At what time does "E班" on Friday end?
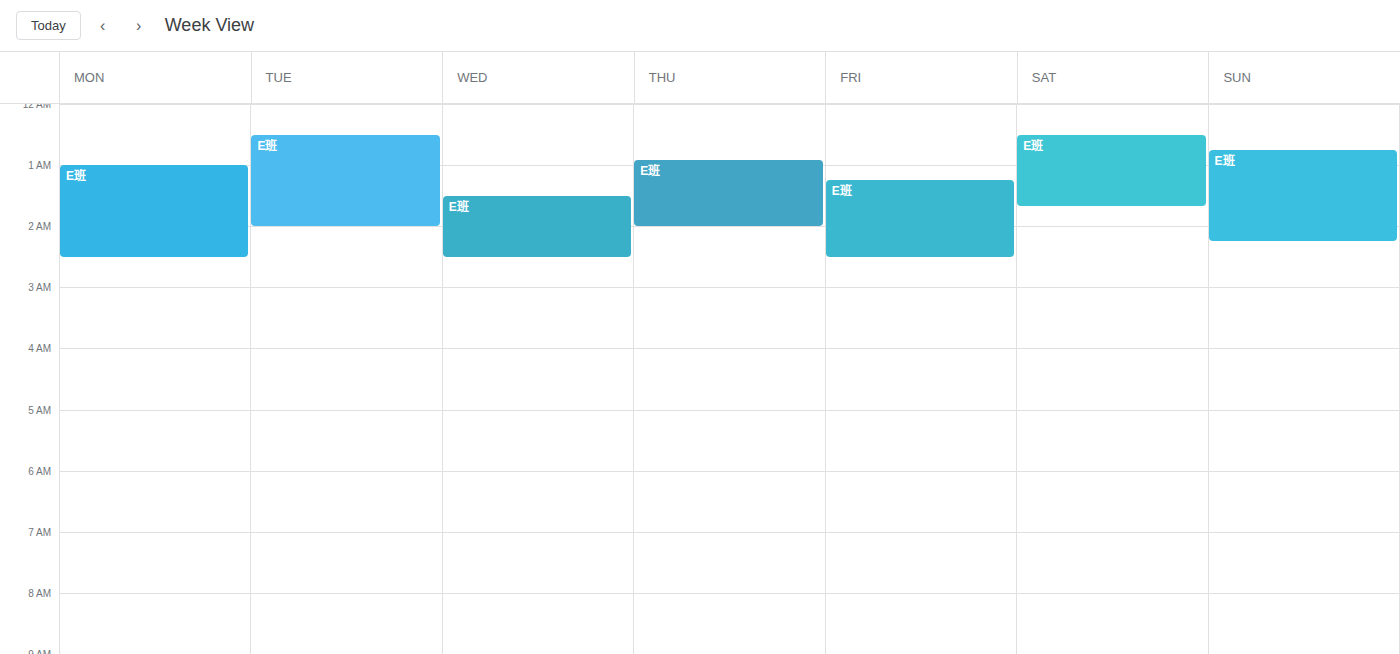
2:30 AM